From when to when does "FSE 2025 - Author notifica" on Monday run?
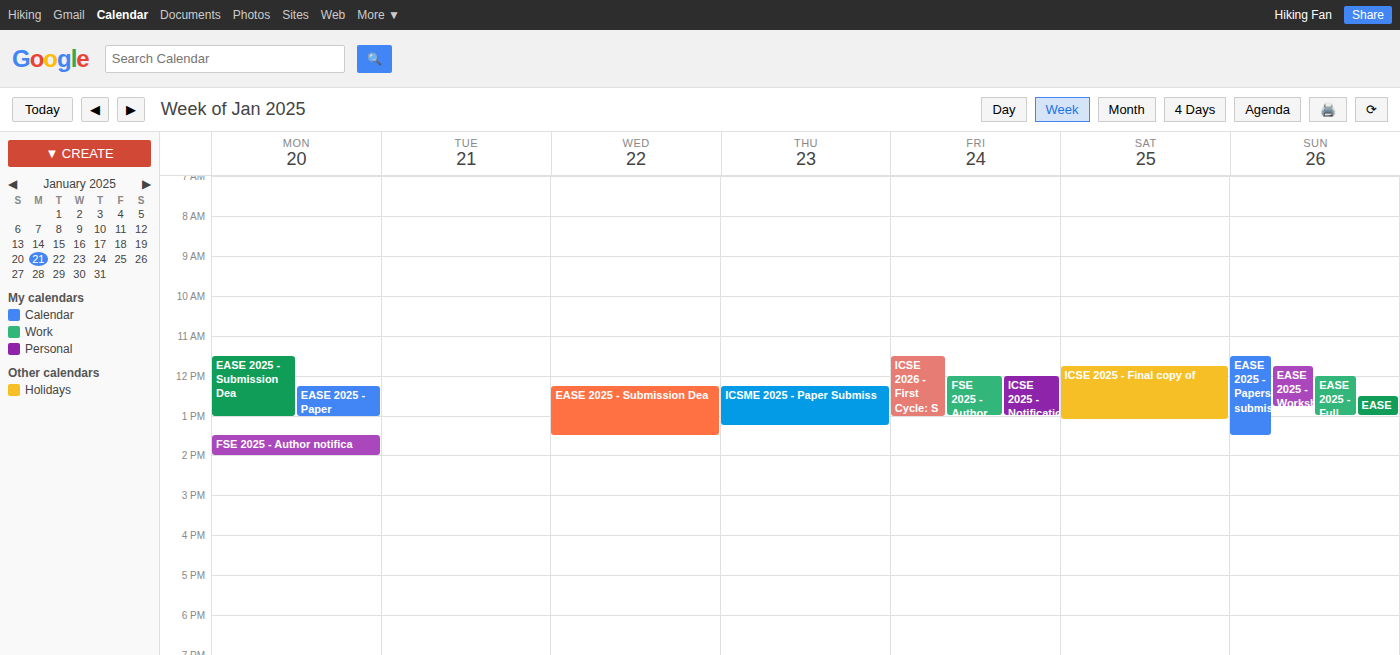
1:30 PM to 2:00 PM